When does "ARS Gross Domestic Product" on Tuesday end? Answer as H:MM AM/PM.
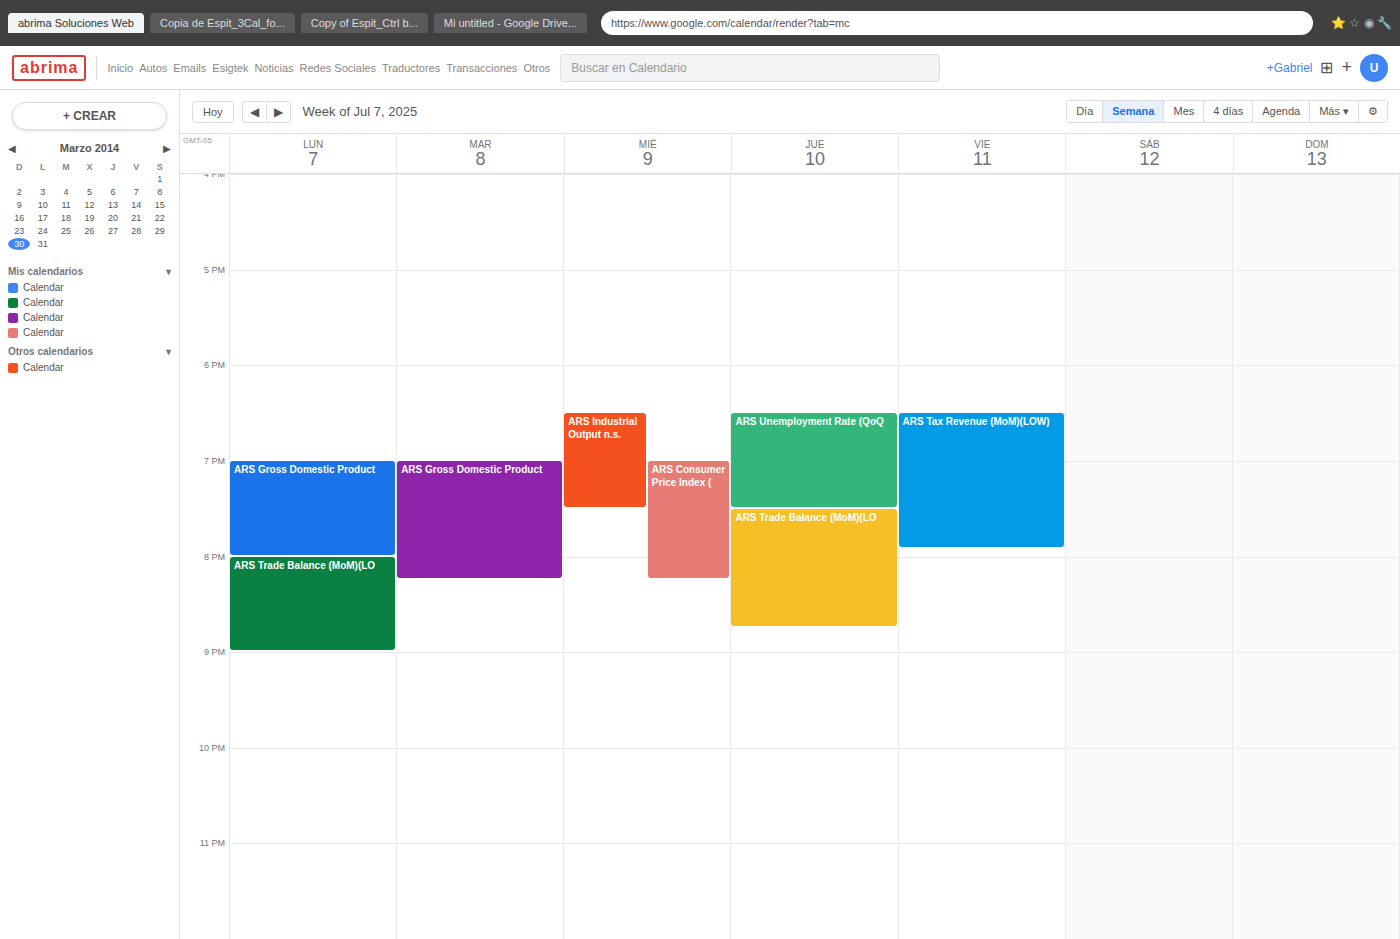
8:15 PM